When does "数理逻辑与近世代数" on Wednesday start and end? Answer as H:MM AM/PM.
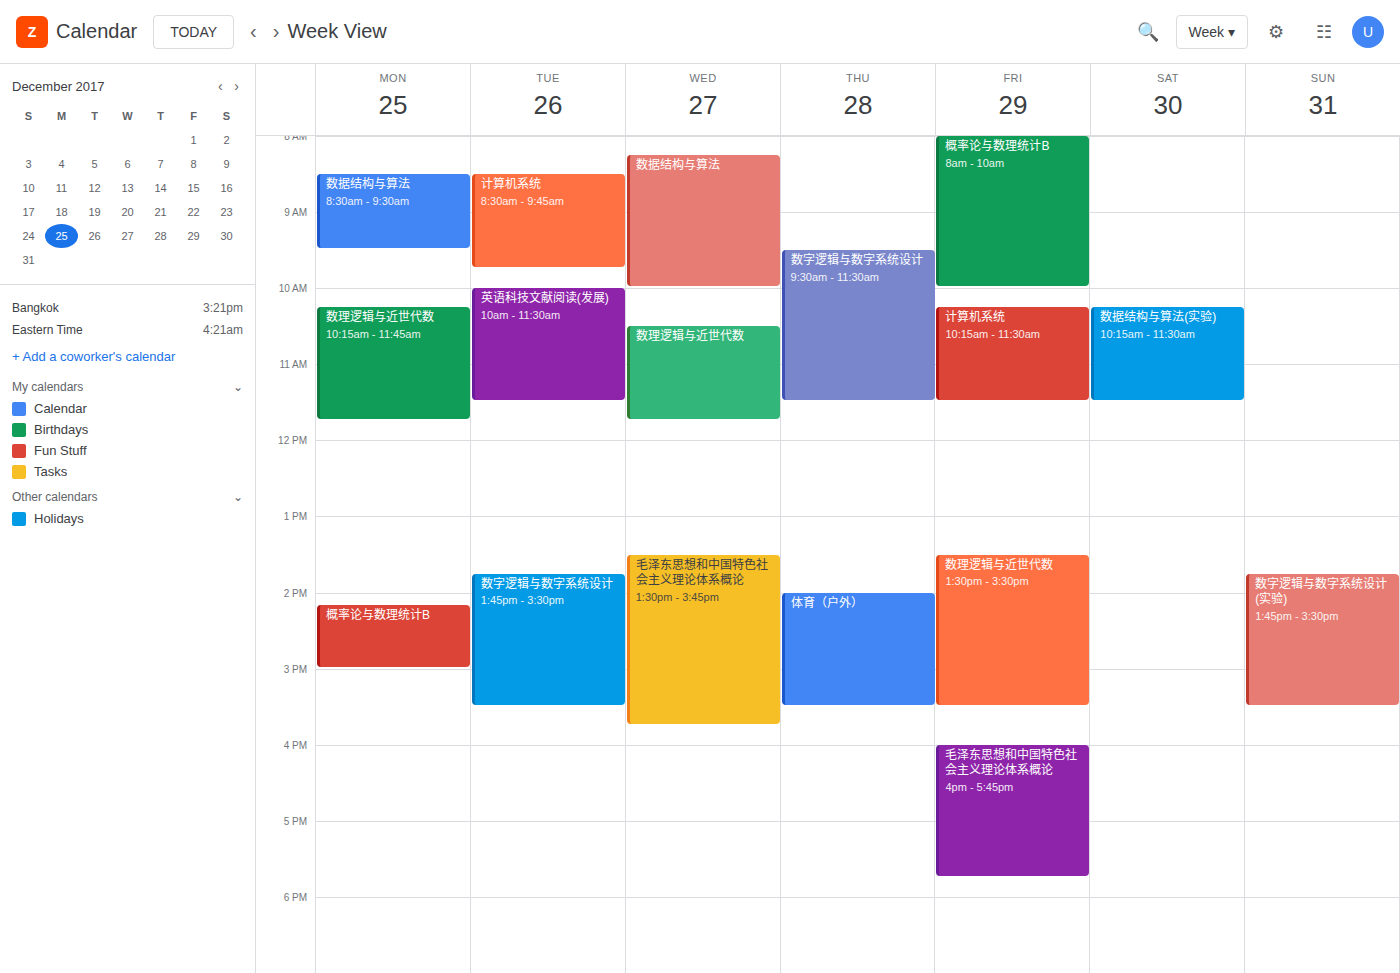
10:30 AM to 11:45 AM